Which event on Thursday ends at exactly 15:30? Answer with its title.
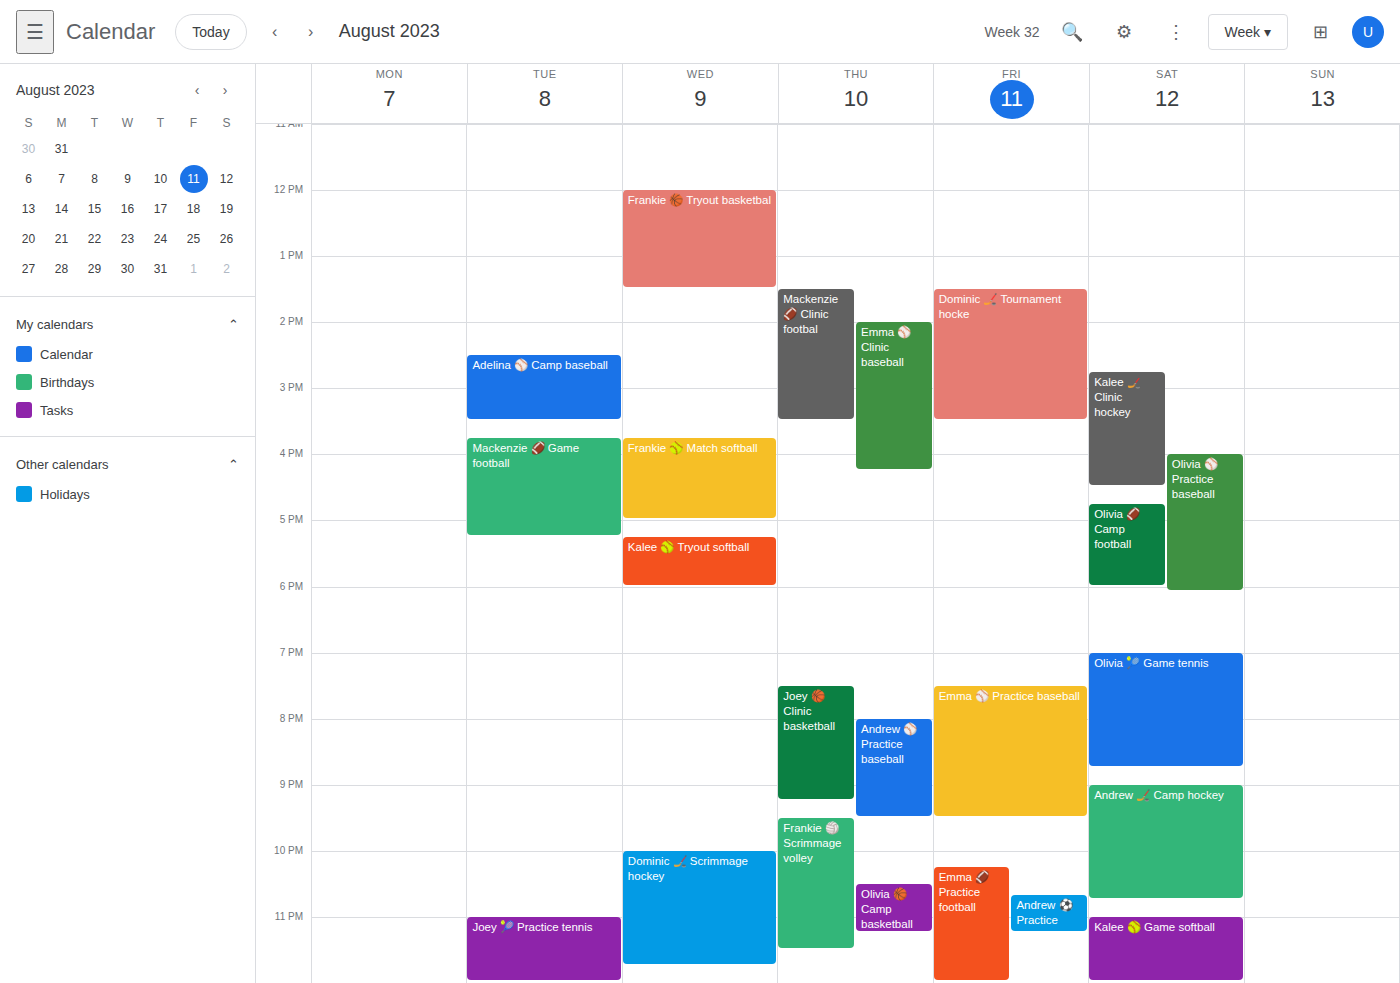
"Mackenzie 🏈 Clinic footbal"